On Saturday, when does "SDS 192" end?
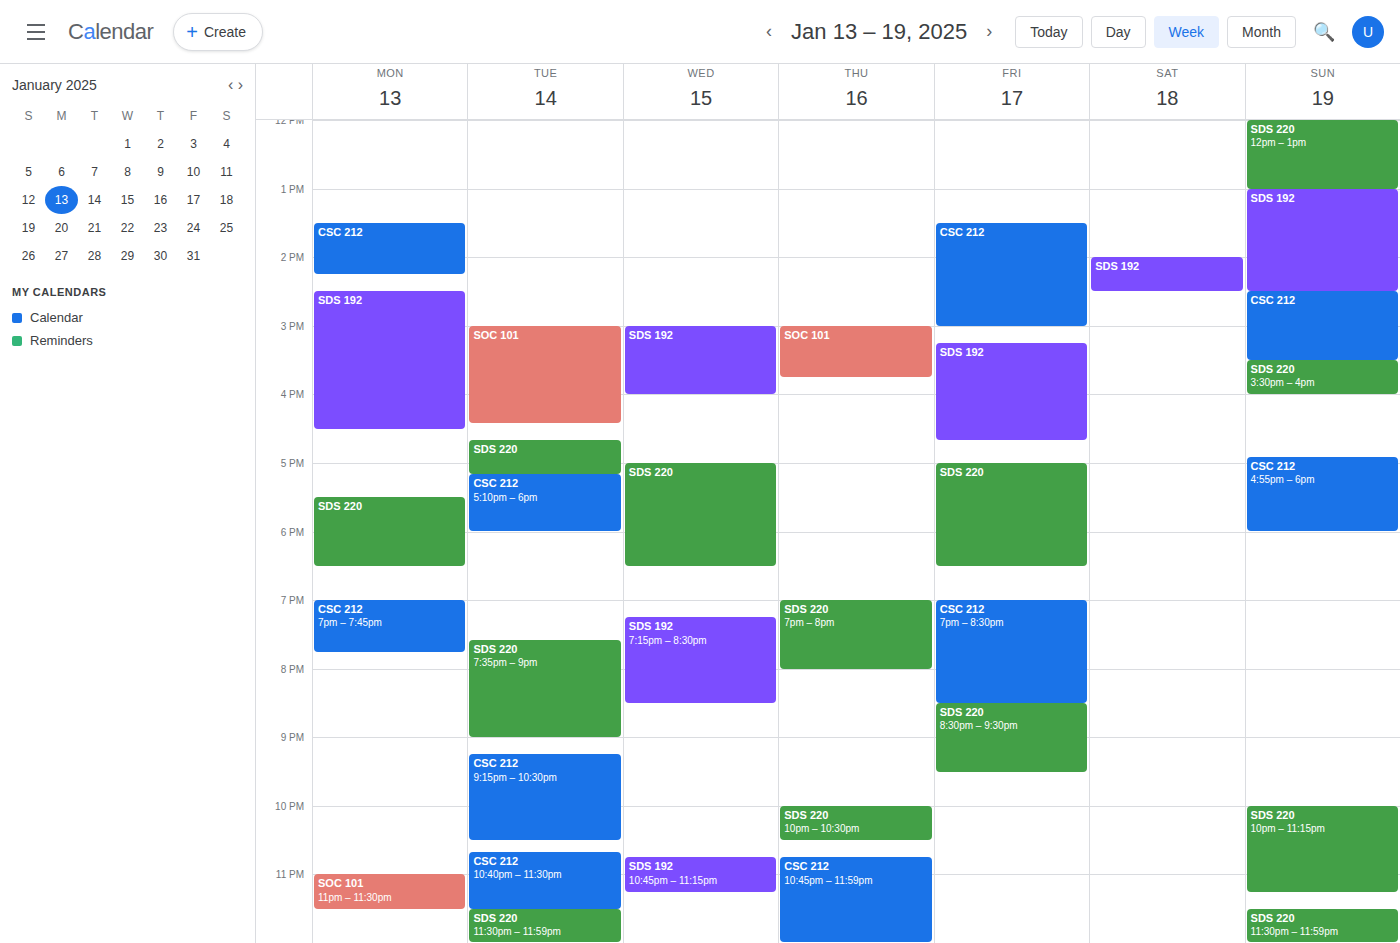
2:30 PM